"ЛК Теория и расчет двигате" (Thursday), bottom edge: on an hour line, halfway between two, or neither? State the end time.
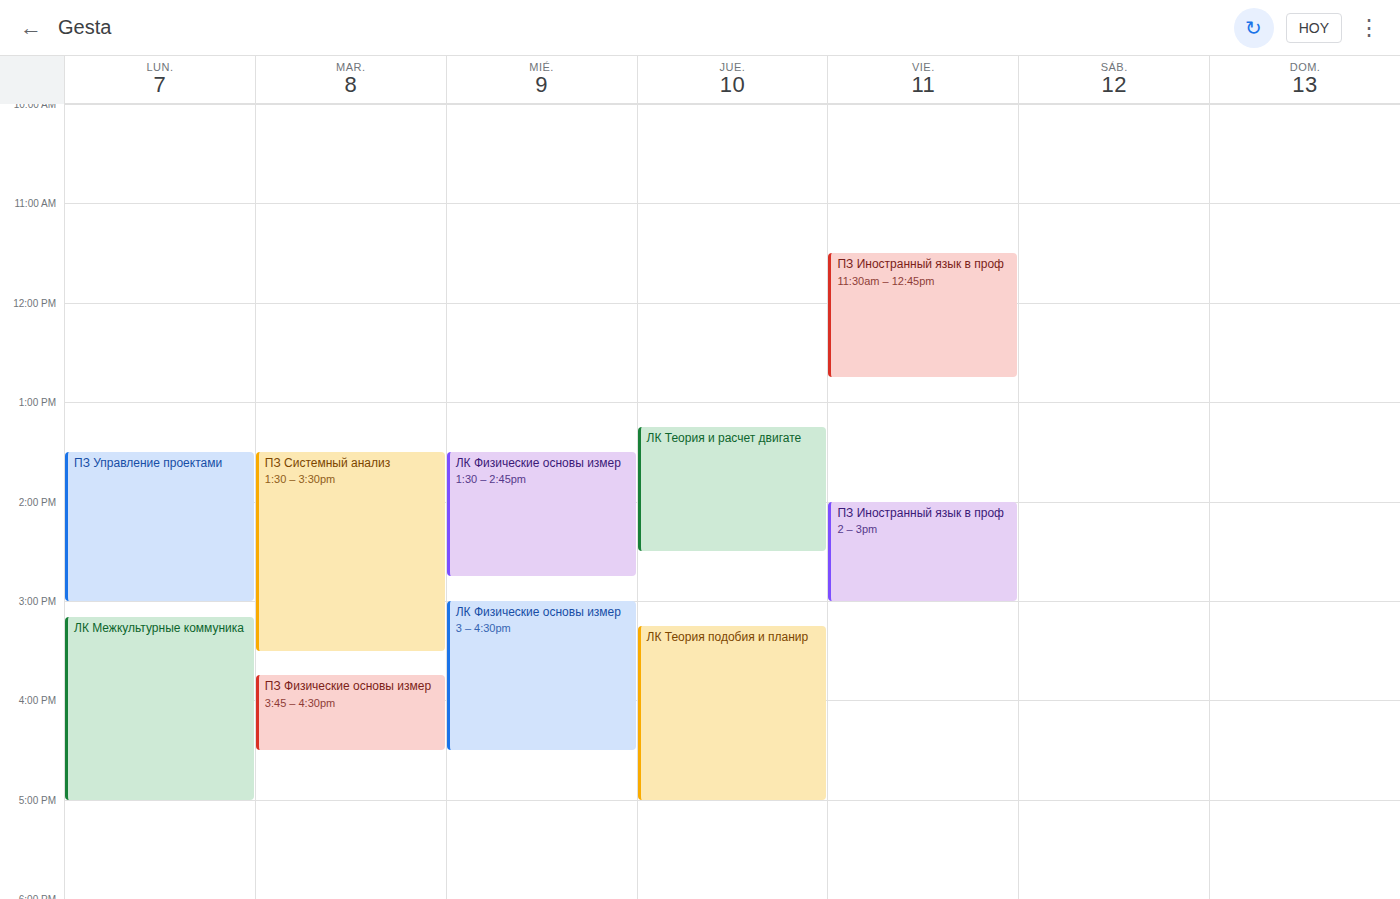
2:30 PM -- halfway between the 2 PM and 3 PM lines.